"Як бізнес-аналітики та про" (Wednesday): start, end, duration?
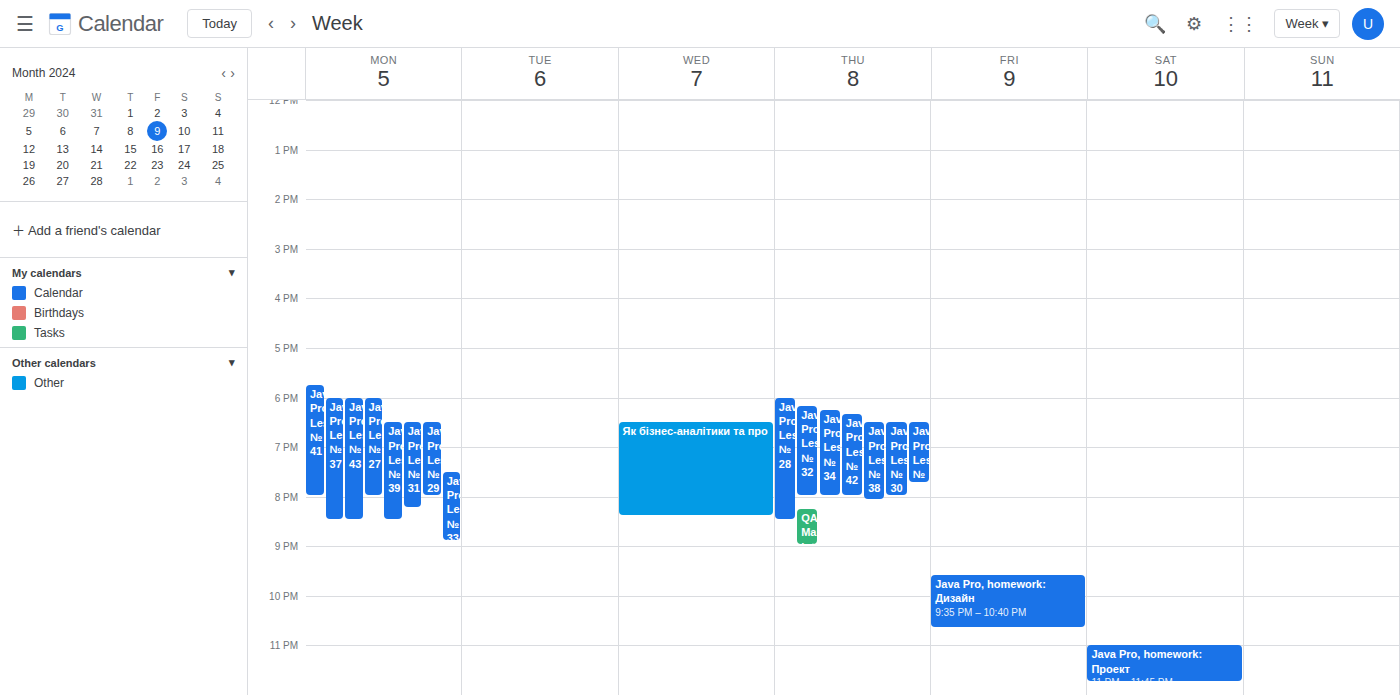
6:30 PM to 8:25 PM, 1 hour 55 minutes